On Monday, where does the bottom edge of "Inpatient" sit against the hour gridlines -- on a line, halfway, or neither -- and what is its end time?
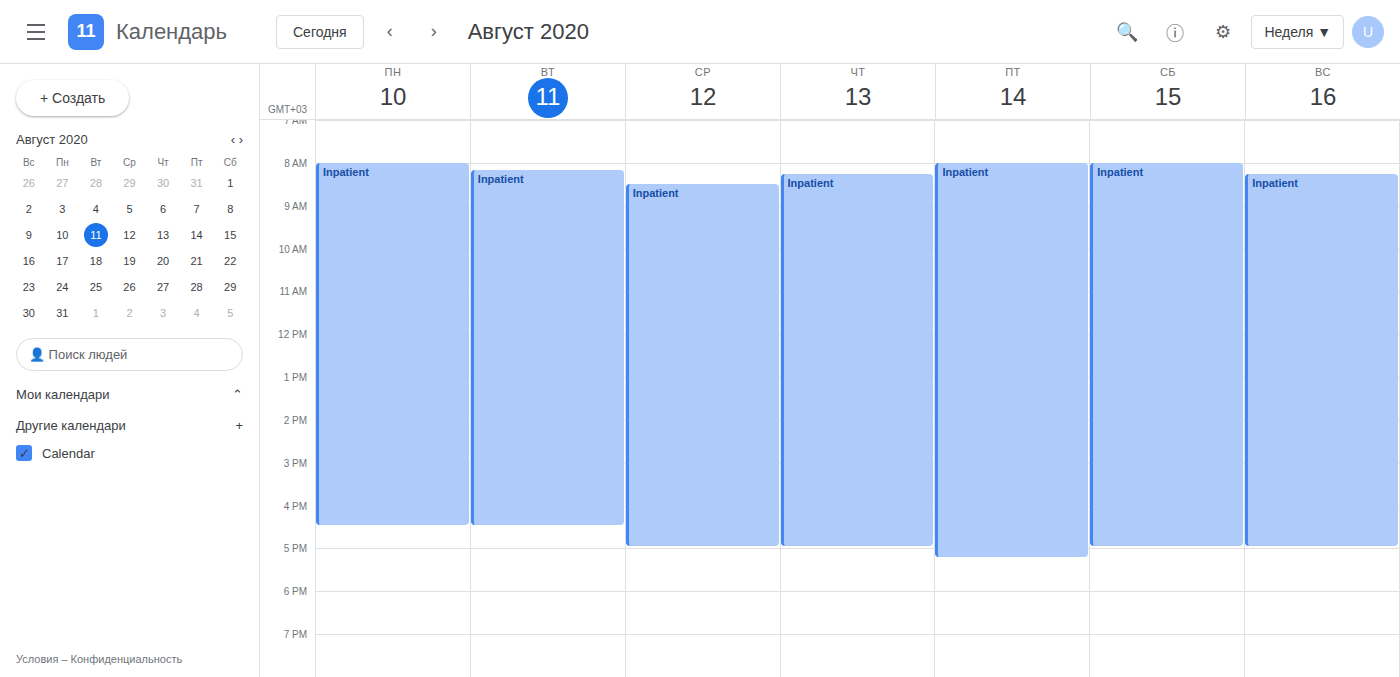
16:30 -- halfway between the 16:00 and 17:00 lines.